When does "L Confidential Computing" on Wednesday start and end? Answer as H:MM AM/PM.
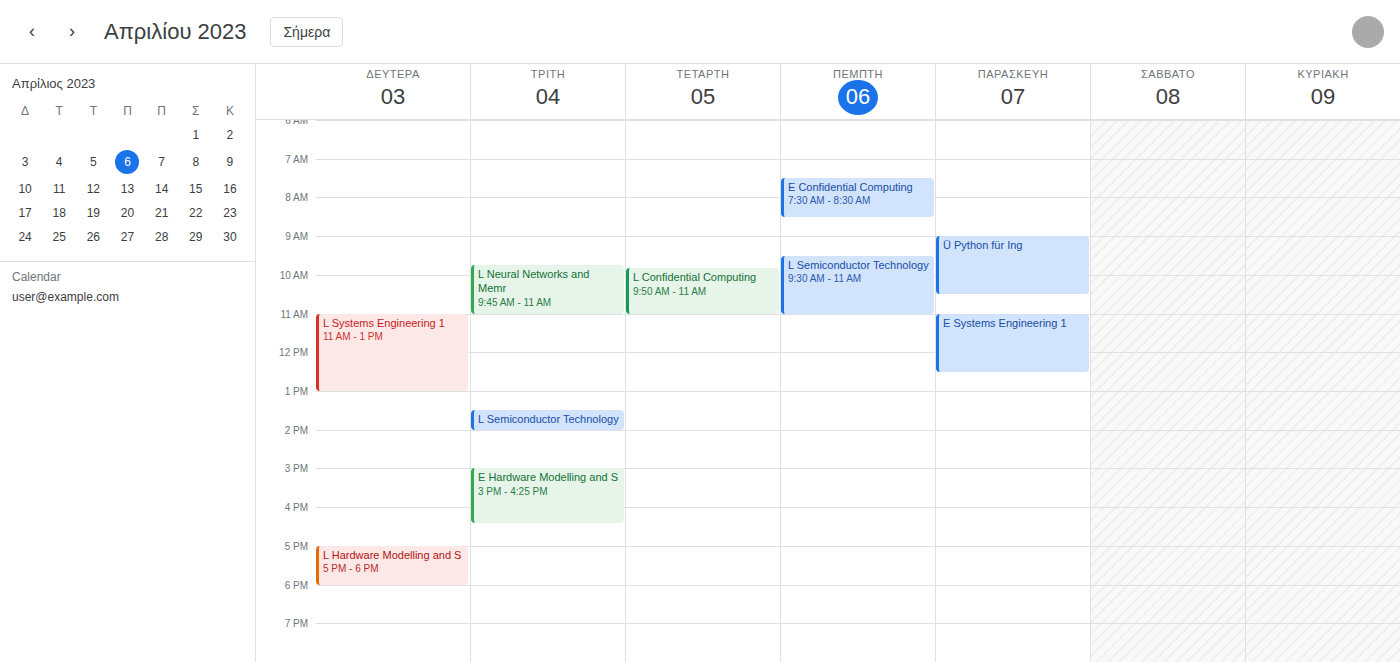
9:50 AM to 11:00 AM